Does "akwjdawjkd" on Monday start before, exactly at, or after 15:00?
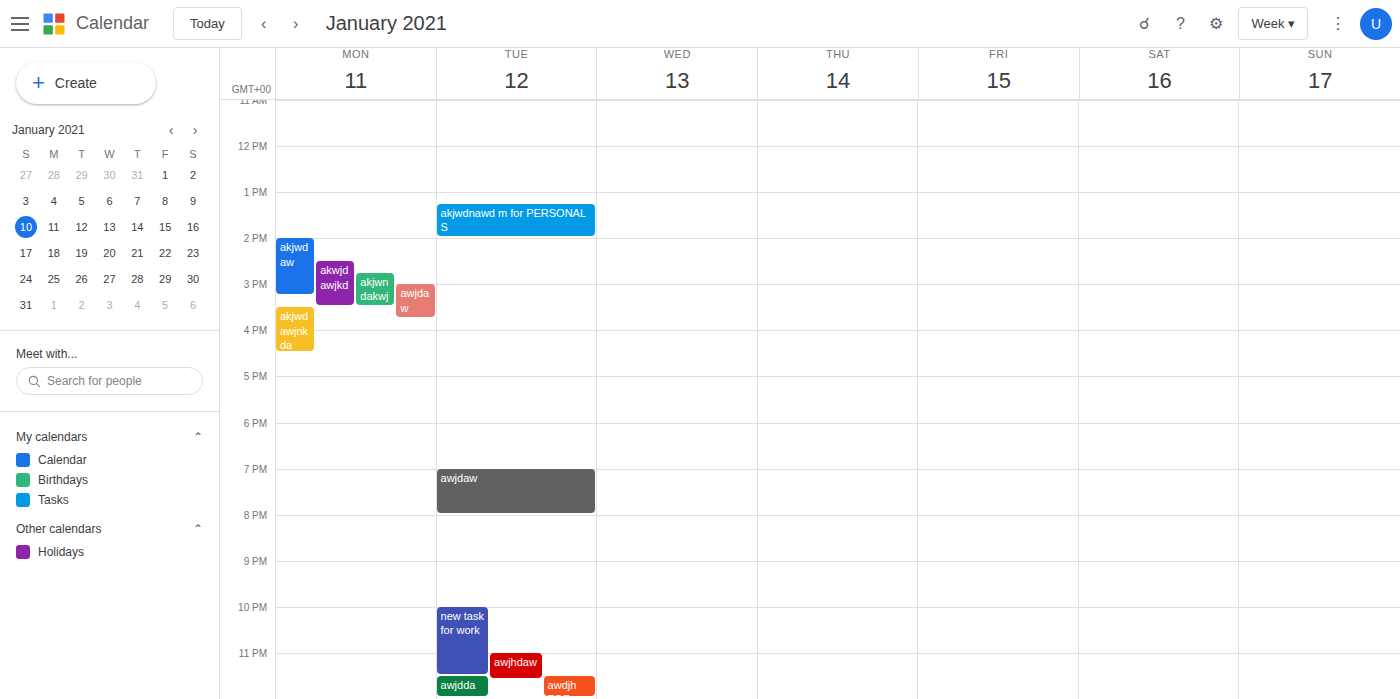
14:30 -- before 15:00, 30 minutes above the 15:00 line.